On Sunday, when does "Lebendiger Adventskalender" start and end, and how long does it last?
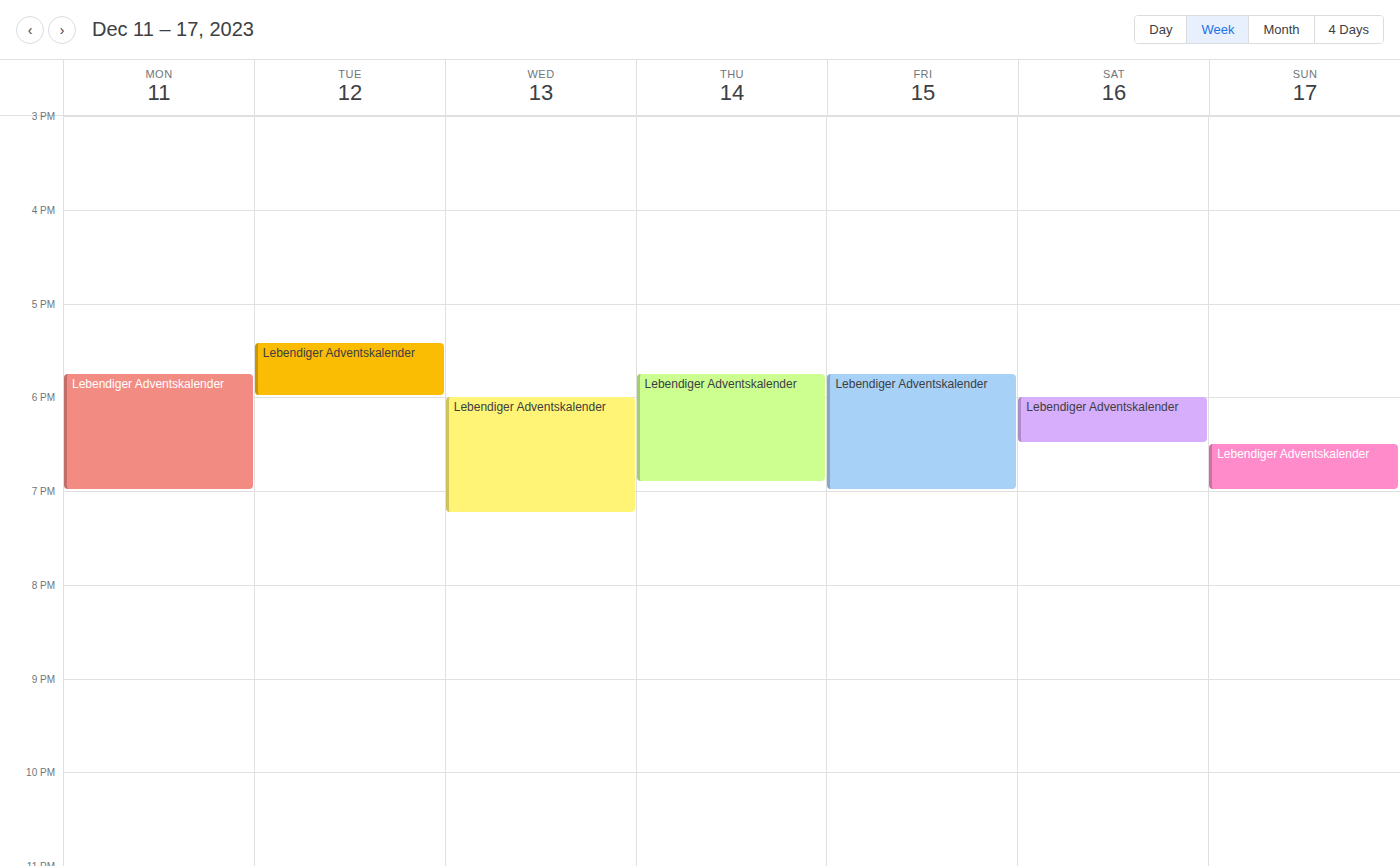
6:30 PM to 7:00 PM, 30 minutes